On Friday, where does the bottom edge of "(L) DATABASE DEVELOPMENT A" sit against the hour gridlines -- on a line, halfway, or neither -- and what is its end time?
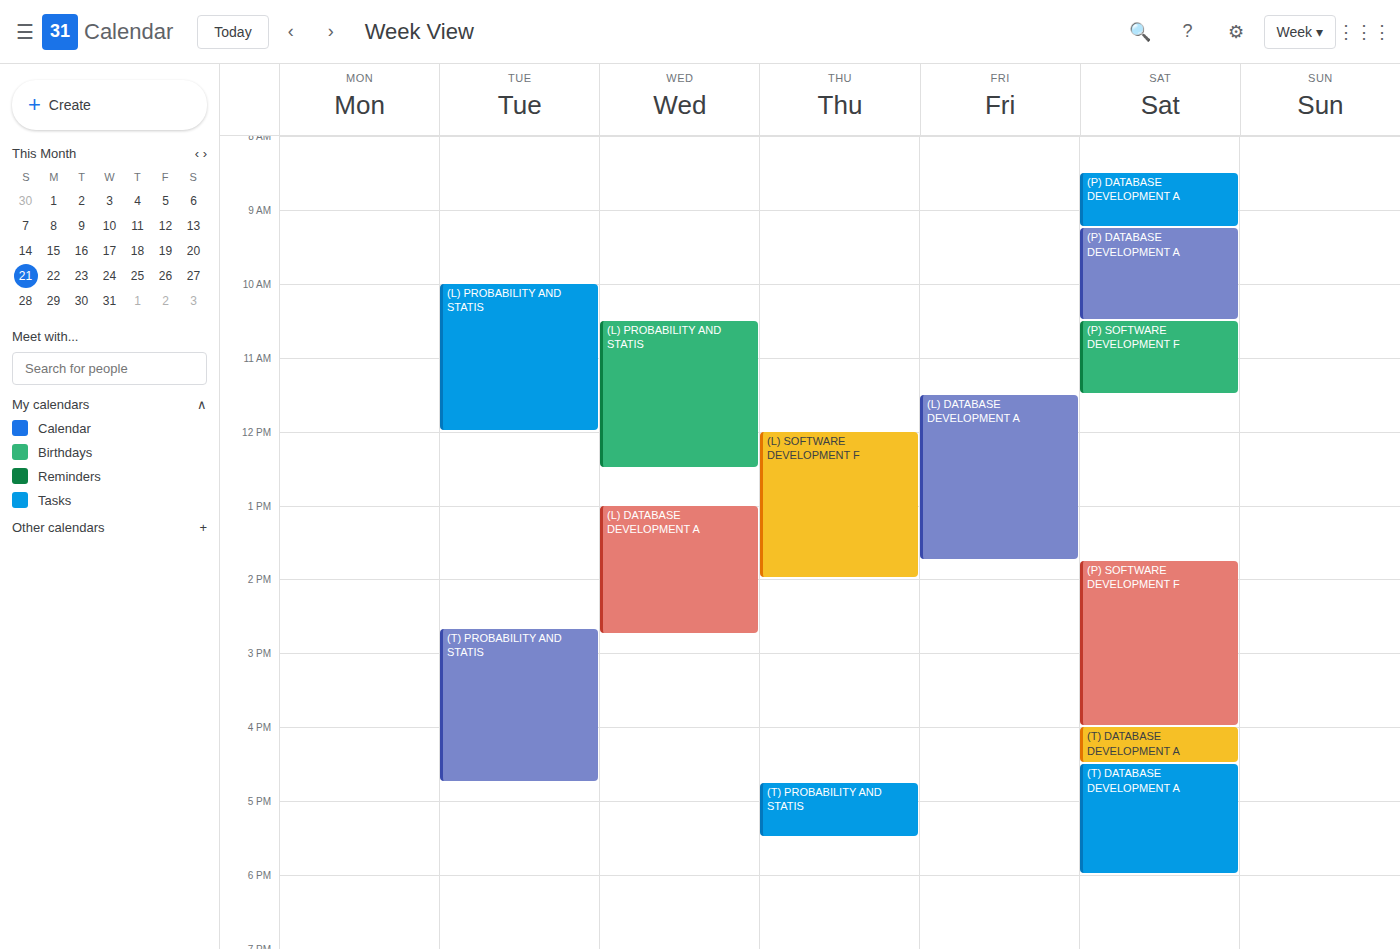
13:45 -- neither: three quarters of the way from the 13:00 line to the 14:00 line.